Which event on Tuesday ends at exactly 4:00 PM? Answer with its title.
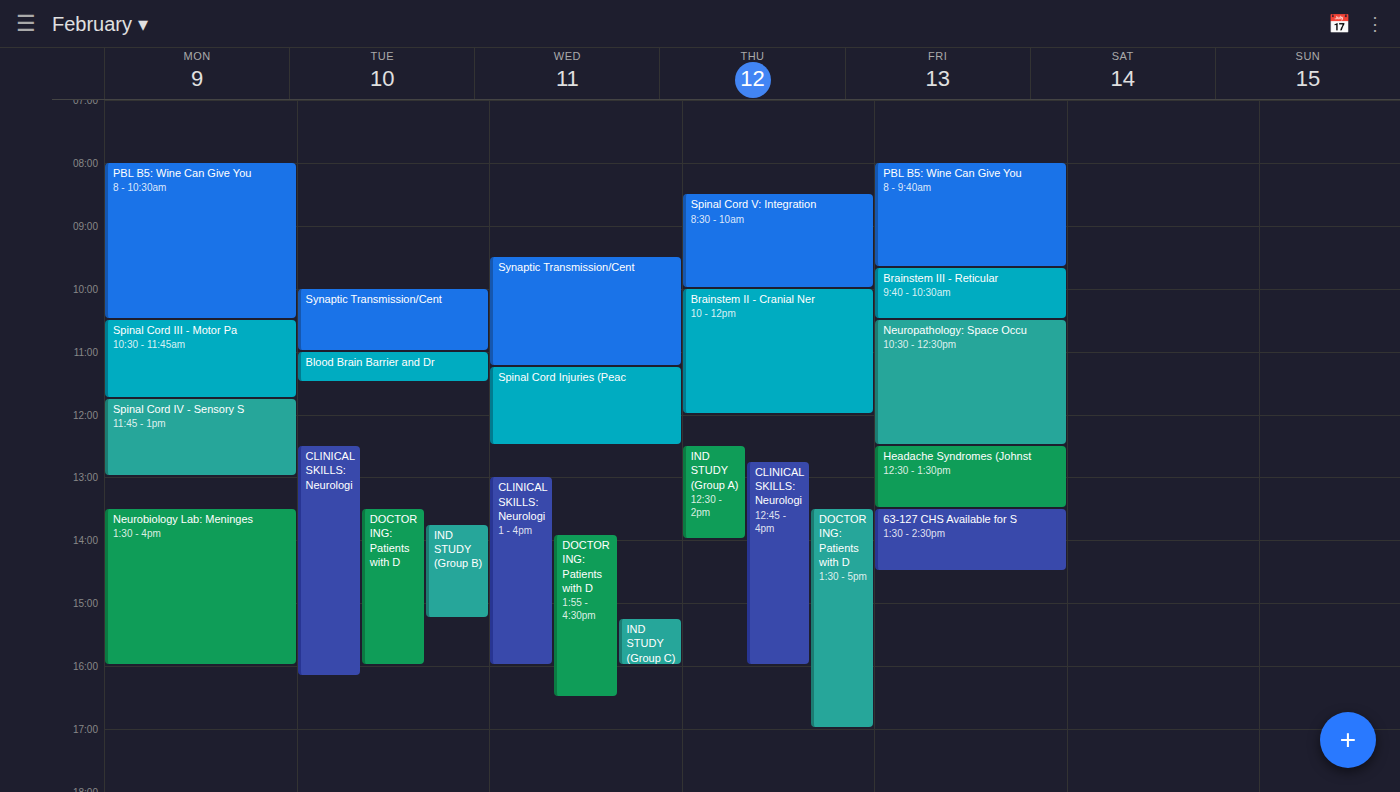
"DOCTORING: Patients with D"